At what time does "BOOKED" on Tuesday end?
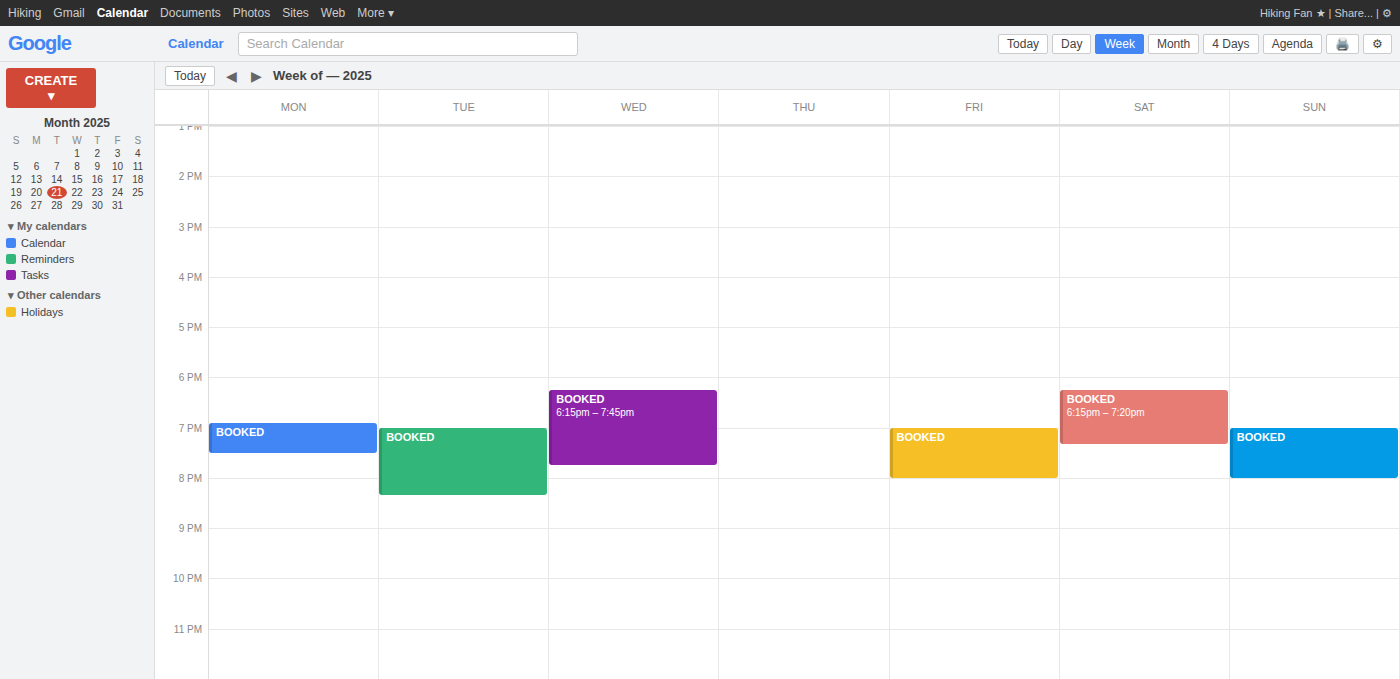
8:20 PM